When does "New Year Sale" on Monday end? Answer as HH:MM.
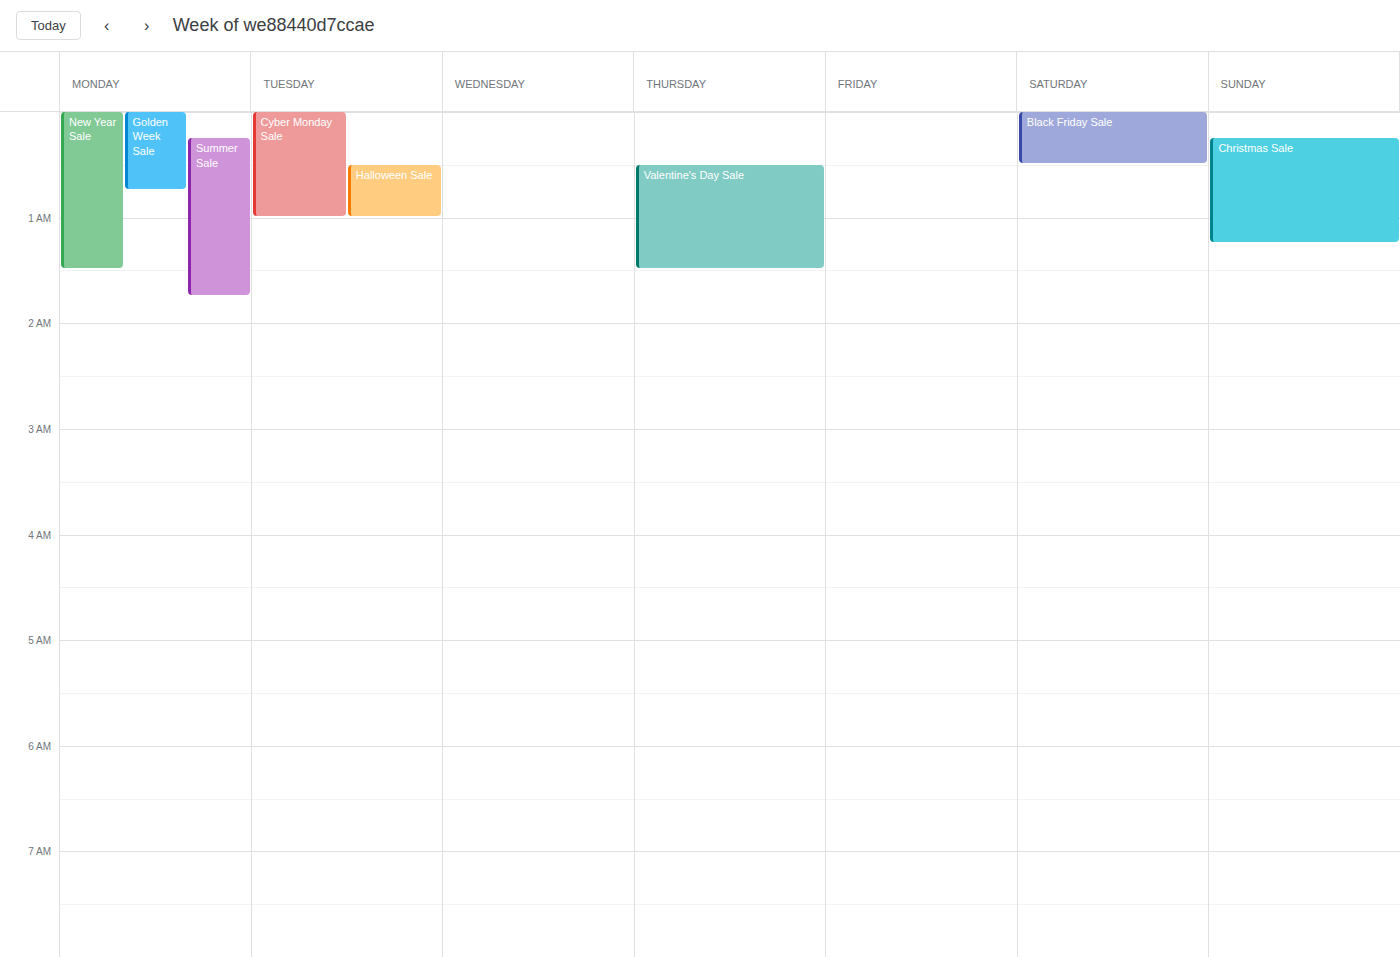
01:30